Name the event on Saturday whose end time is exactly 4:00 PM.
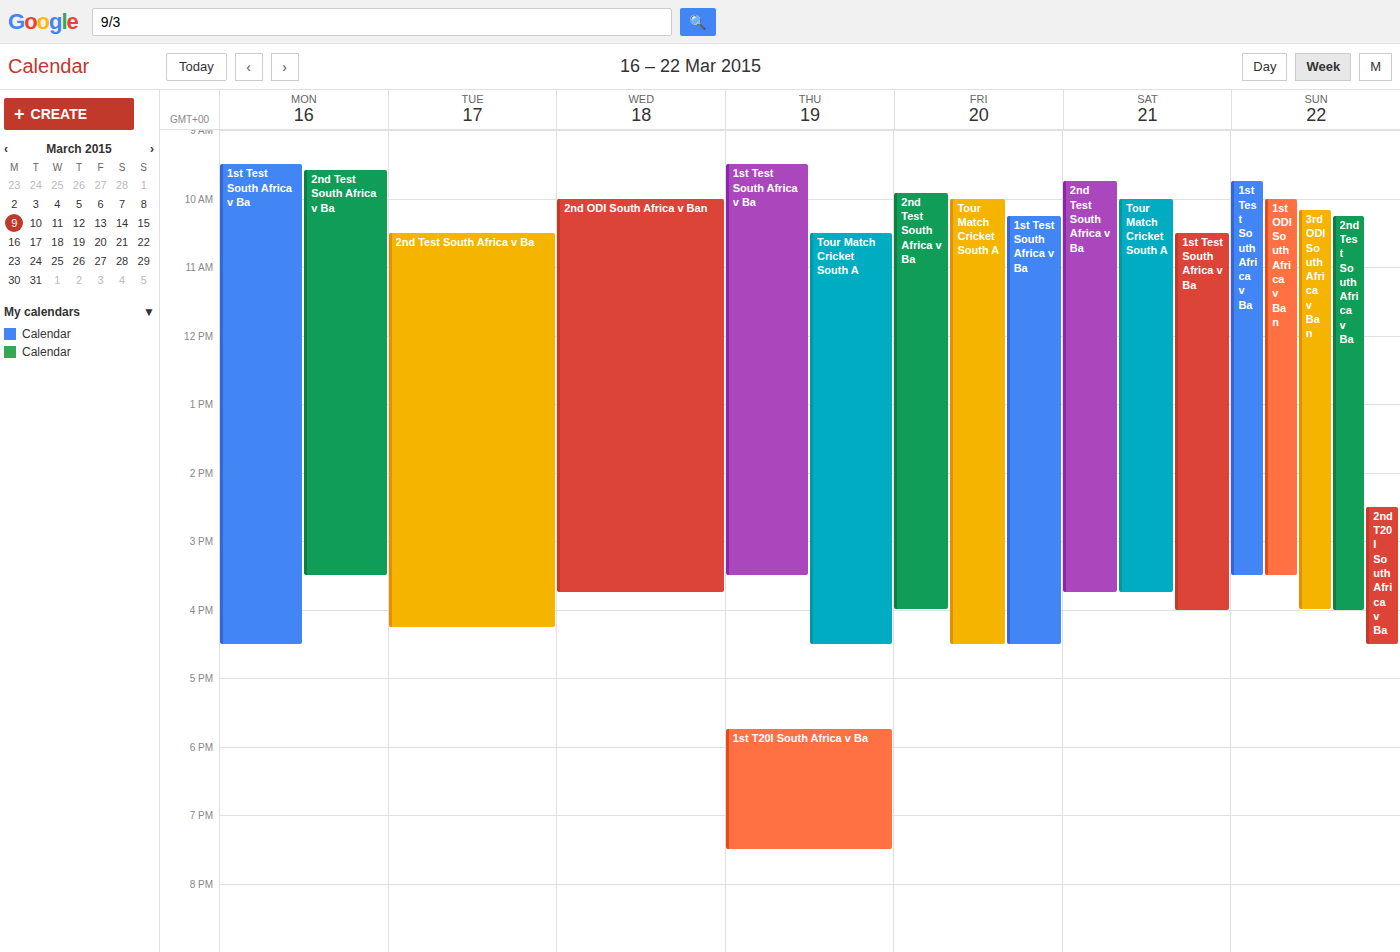
"1st Test South Africa v Ba"